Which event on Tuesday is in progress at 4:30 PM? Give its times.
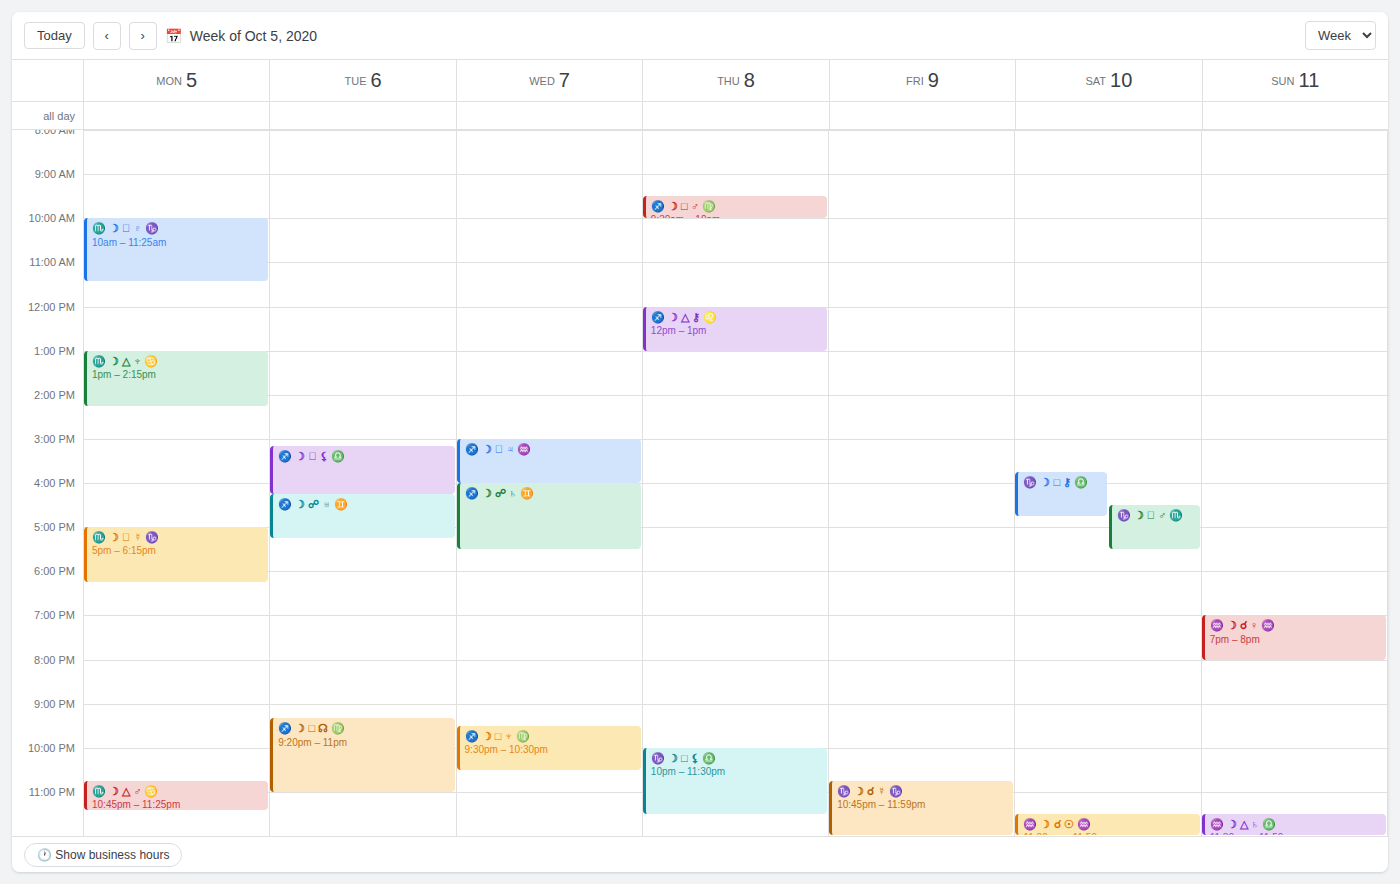
"♐️ ☽ ☍ ♅ ♊️", 4:15 PM to 5:15 PM